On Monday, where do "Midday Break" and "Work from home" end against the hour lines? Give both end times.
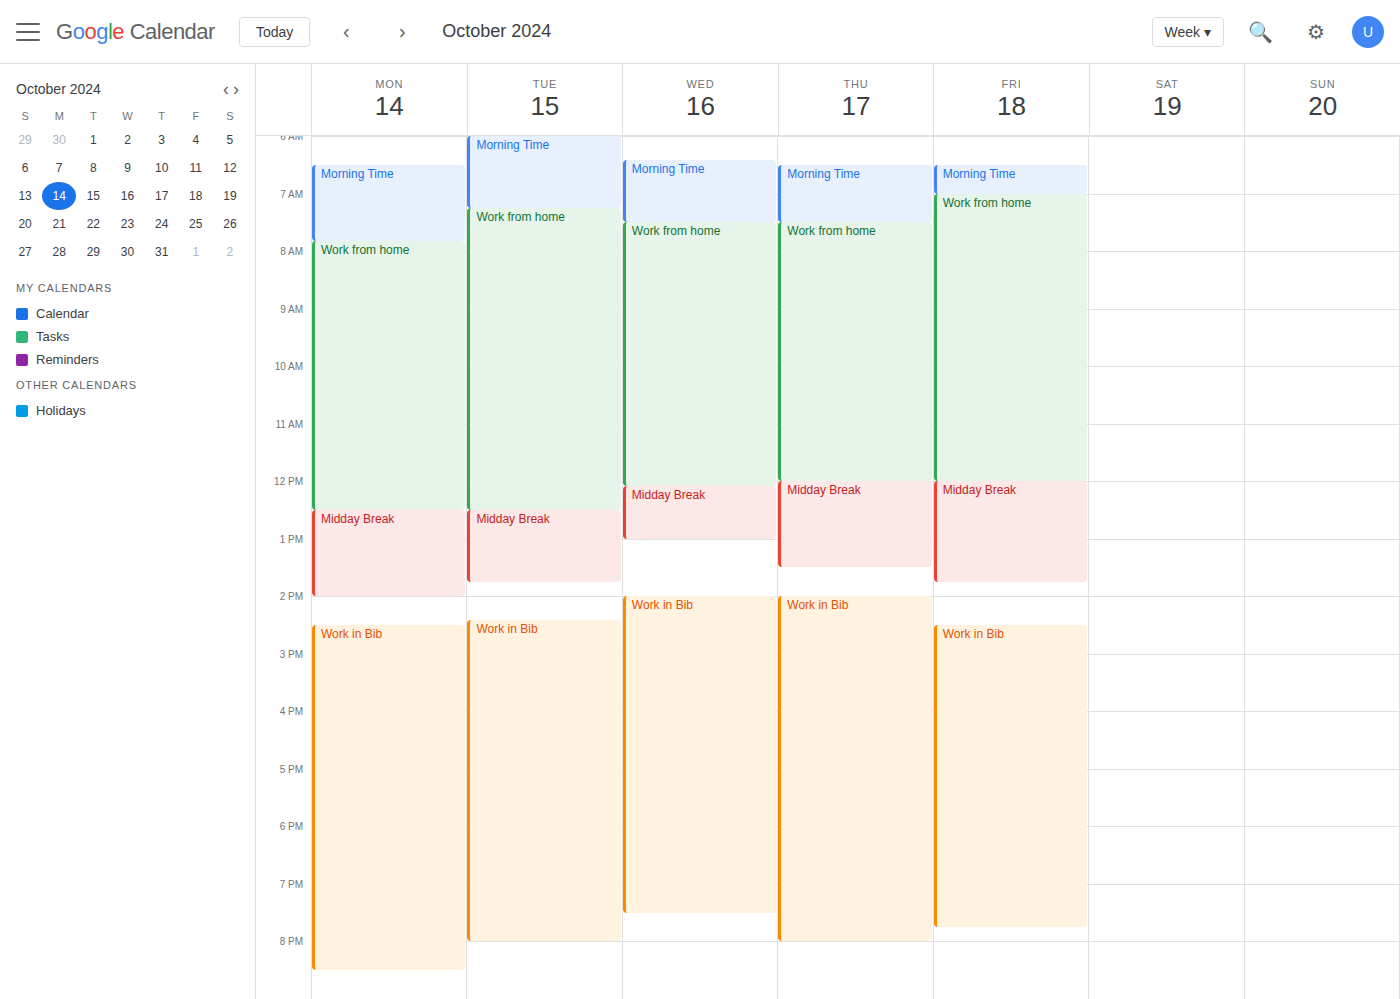
"Midday Break": 2:00 PM, exactly on the 2 PM line. "Work from home": 12:30 PM, halfway between the 12 PM and 1 PM lines.